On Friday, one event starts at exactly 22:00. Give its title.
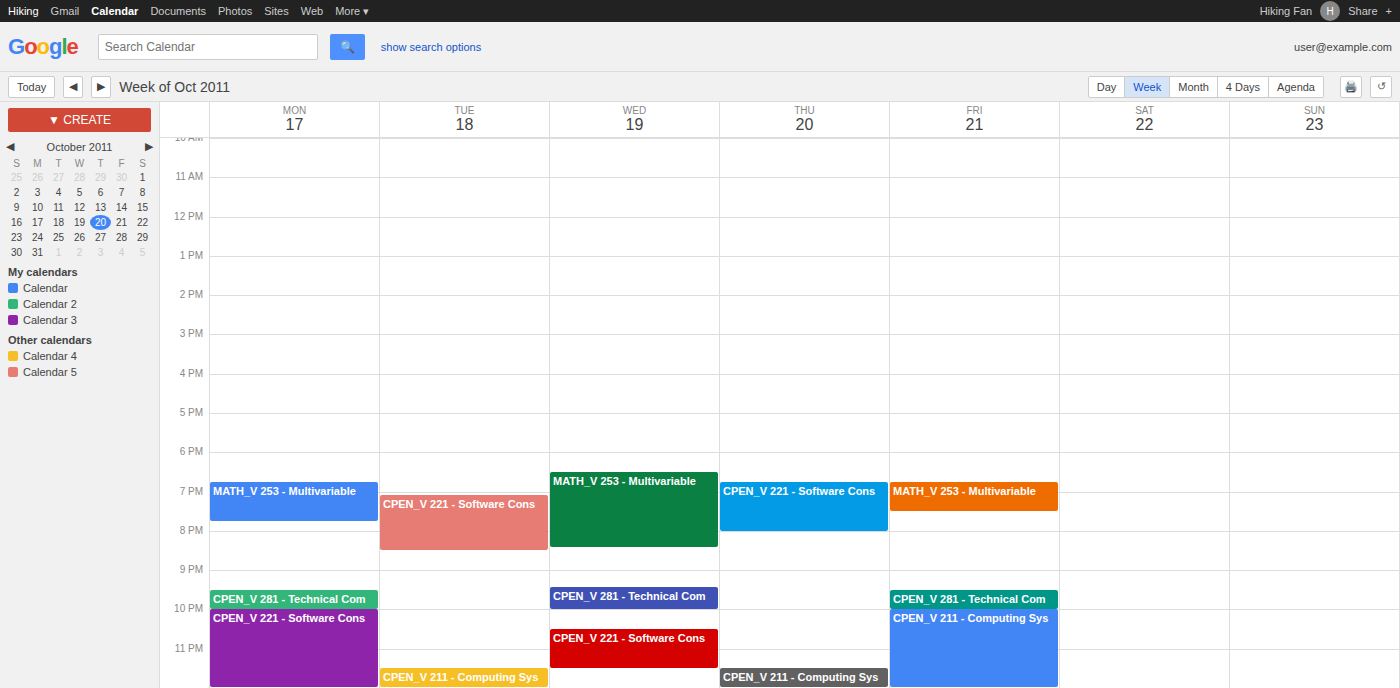
"CPEN_V 211 - Computing Sys"